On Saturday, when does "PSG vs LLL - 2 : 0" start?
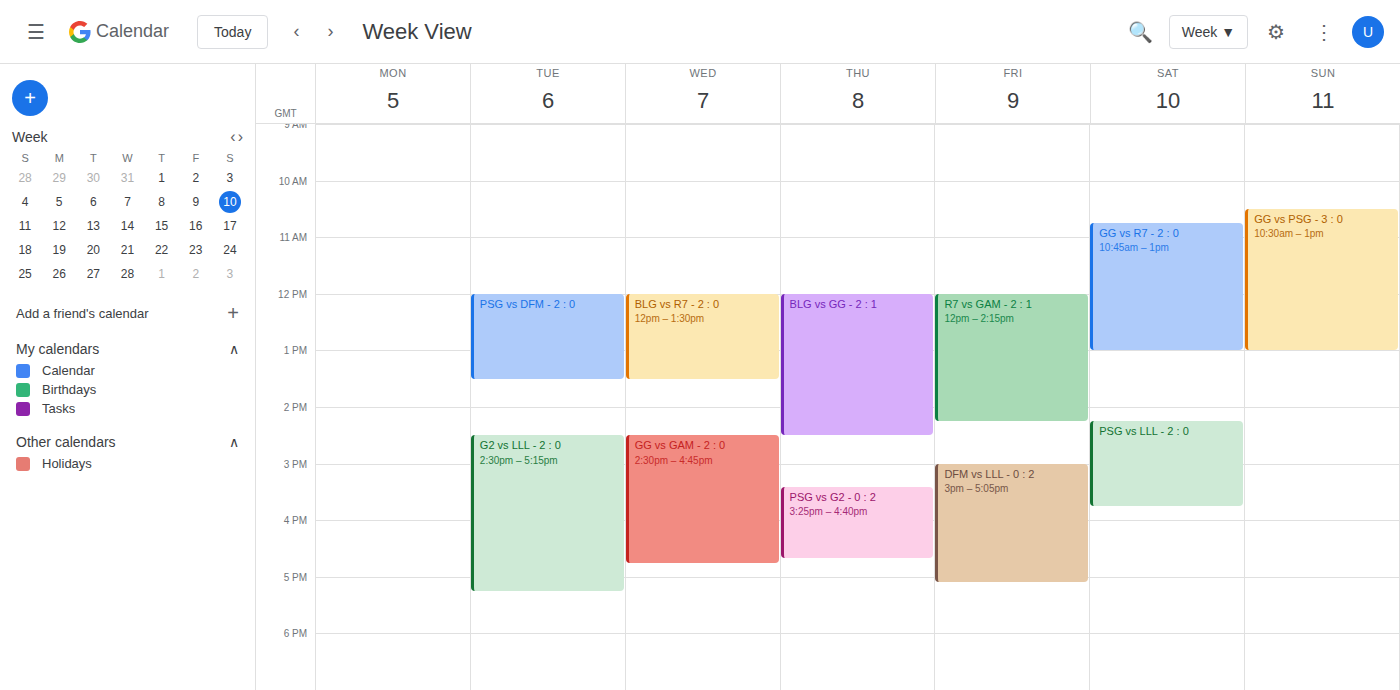
2:15 PM